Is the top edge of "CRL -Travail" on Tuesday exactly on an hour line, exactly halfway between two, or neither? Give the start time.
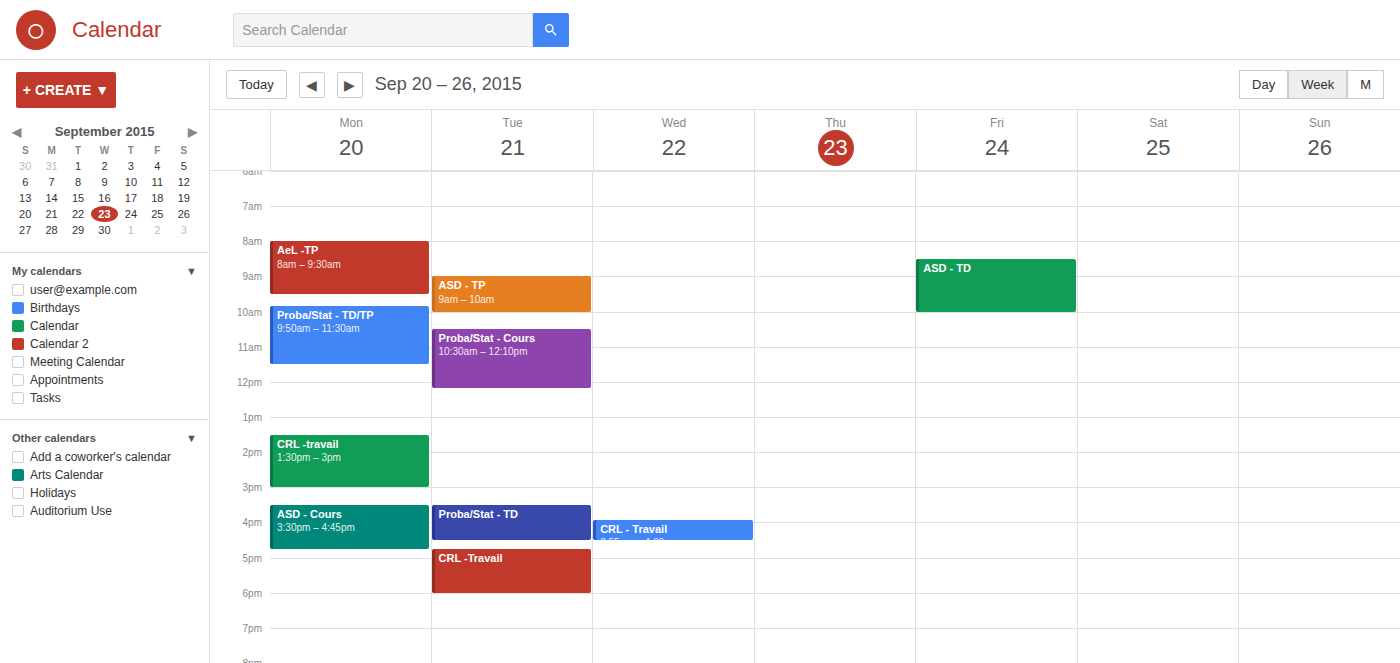
4:45 PM -- neither: three quarters of the way from the 4 PM line to the 5 PM line.